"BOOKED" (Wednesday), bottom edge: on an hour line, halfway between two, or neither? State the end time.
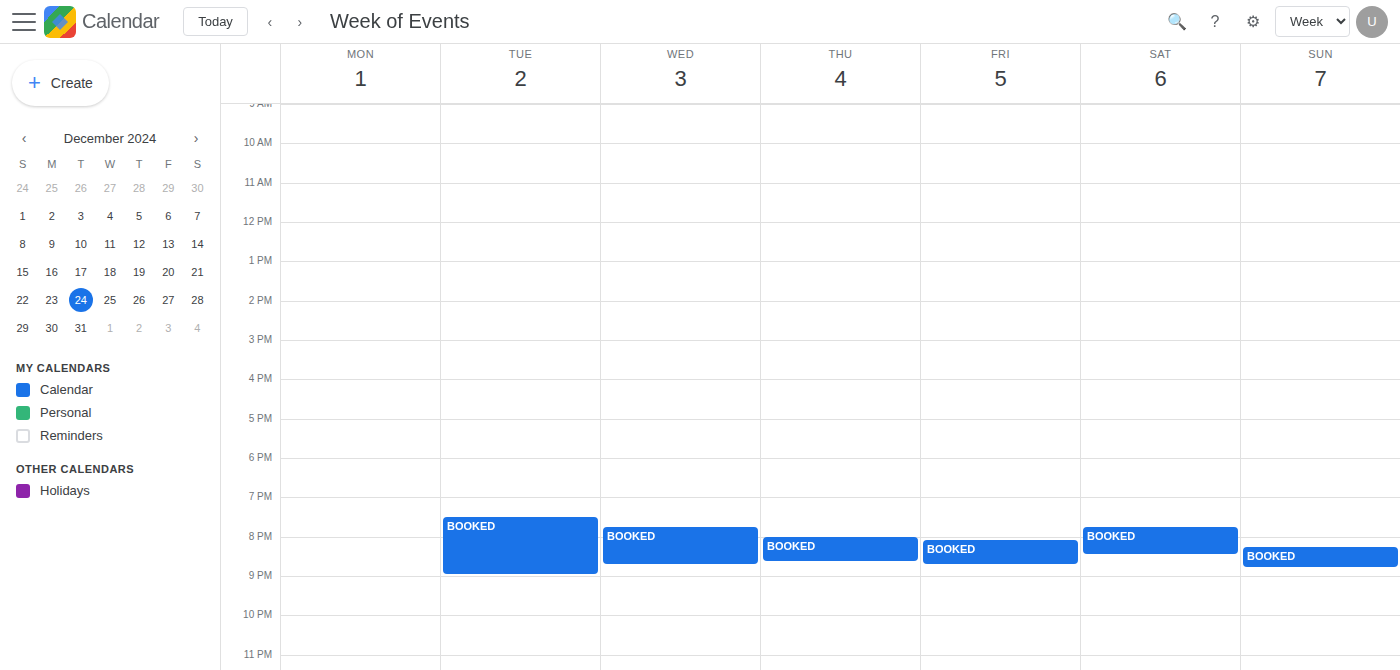
8:45 PM -- neither: three quarters of the way from the 8 PM line to the 9 PM line.